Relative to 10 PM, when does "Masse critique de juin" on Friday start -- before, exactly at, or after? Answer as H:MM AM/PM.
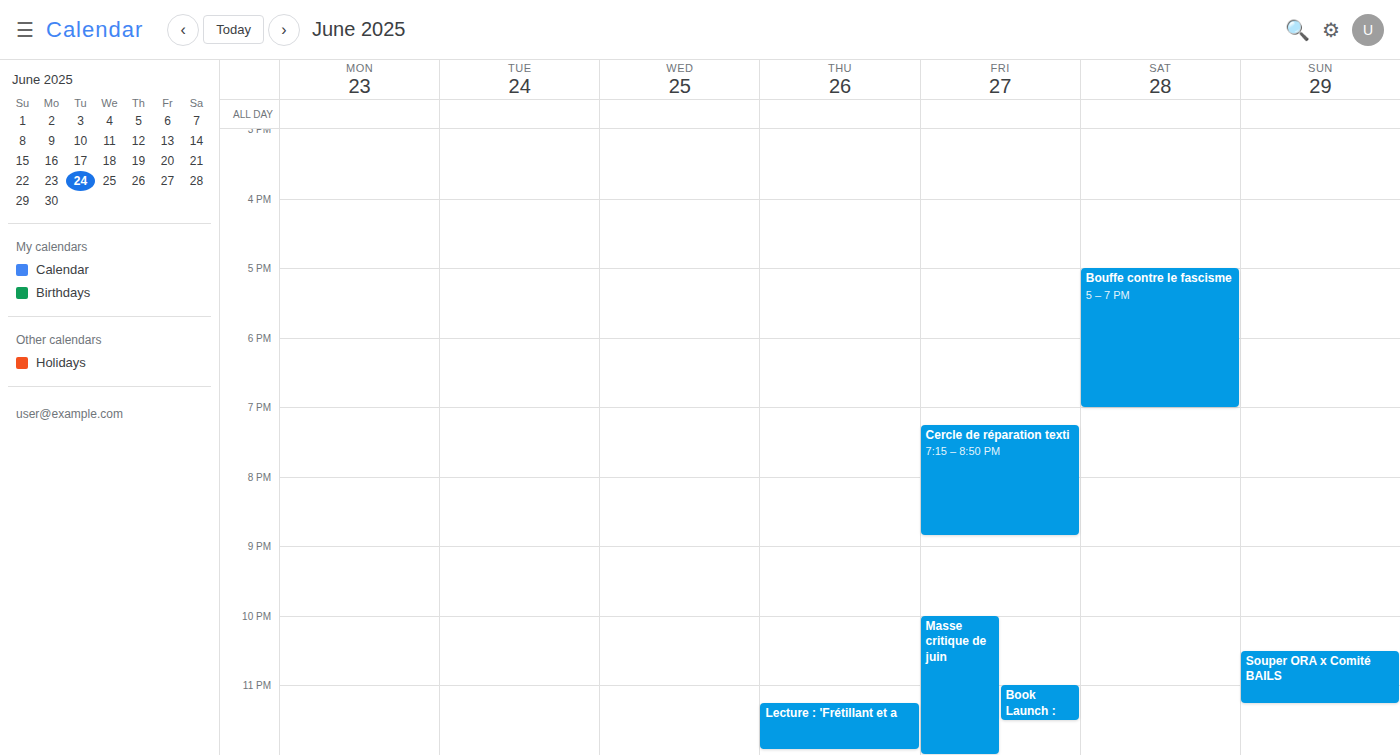
10:00 PM -- exactly at 10 PM, on the 10 PM line.